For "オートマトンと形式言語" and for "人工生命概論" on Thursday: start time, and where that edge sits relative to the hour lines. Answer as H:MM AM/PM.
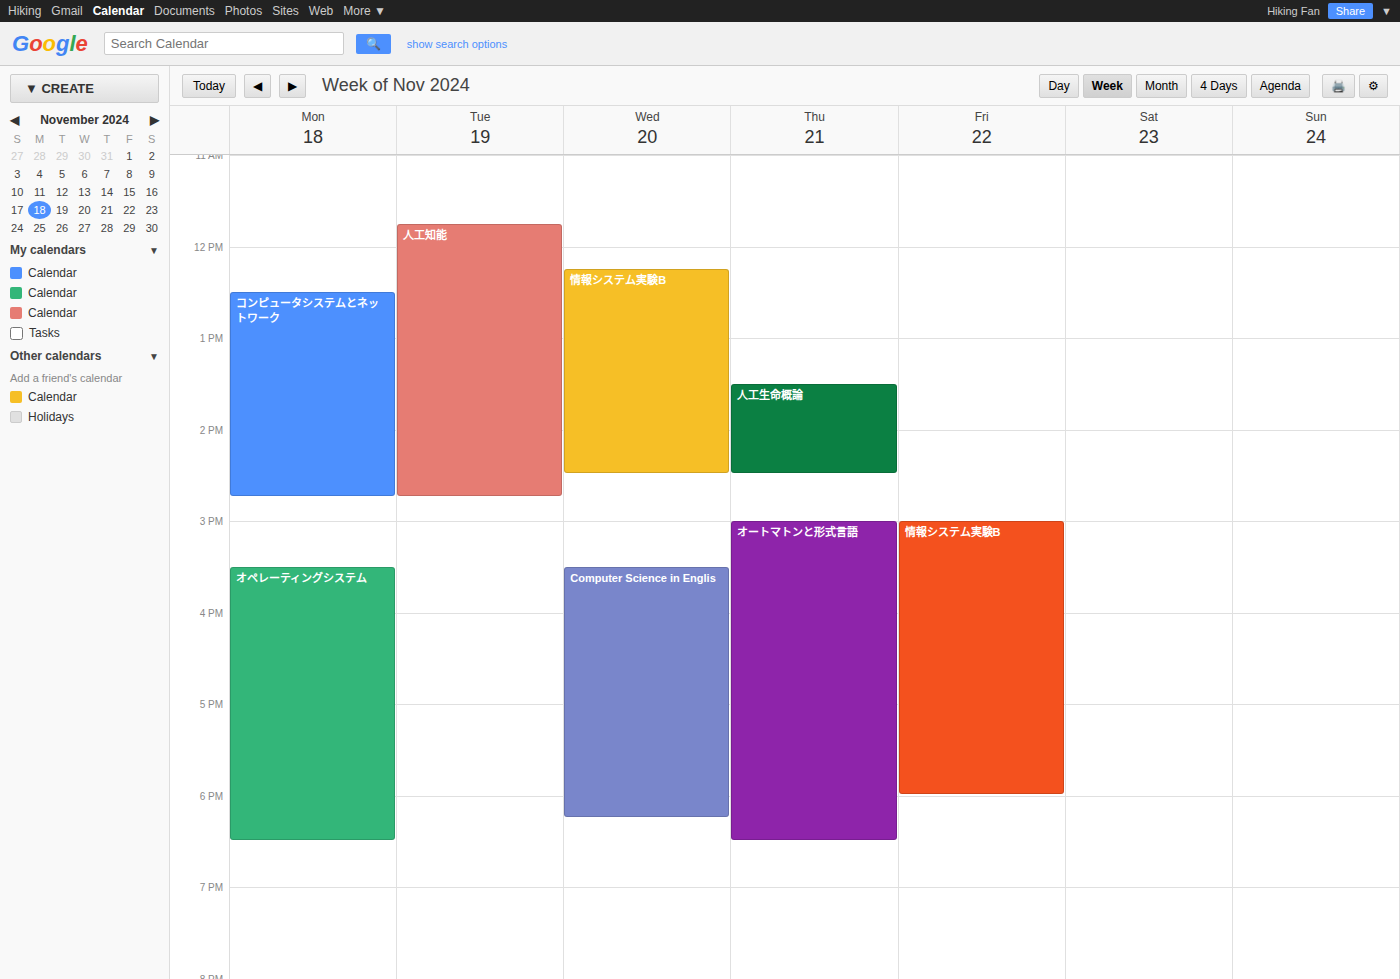
"オートマトンと形式言語": 3:00 PM, exactly on the 3 PM line. "人工生命概論": 1:30 PM, halfway between the 1 PM and 2 PM lines.